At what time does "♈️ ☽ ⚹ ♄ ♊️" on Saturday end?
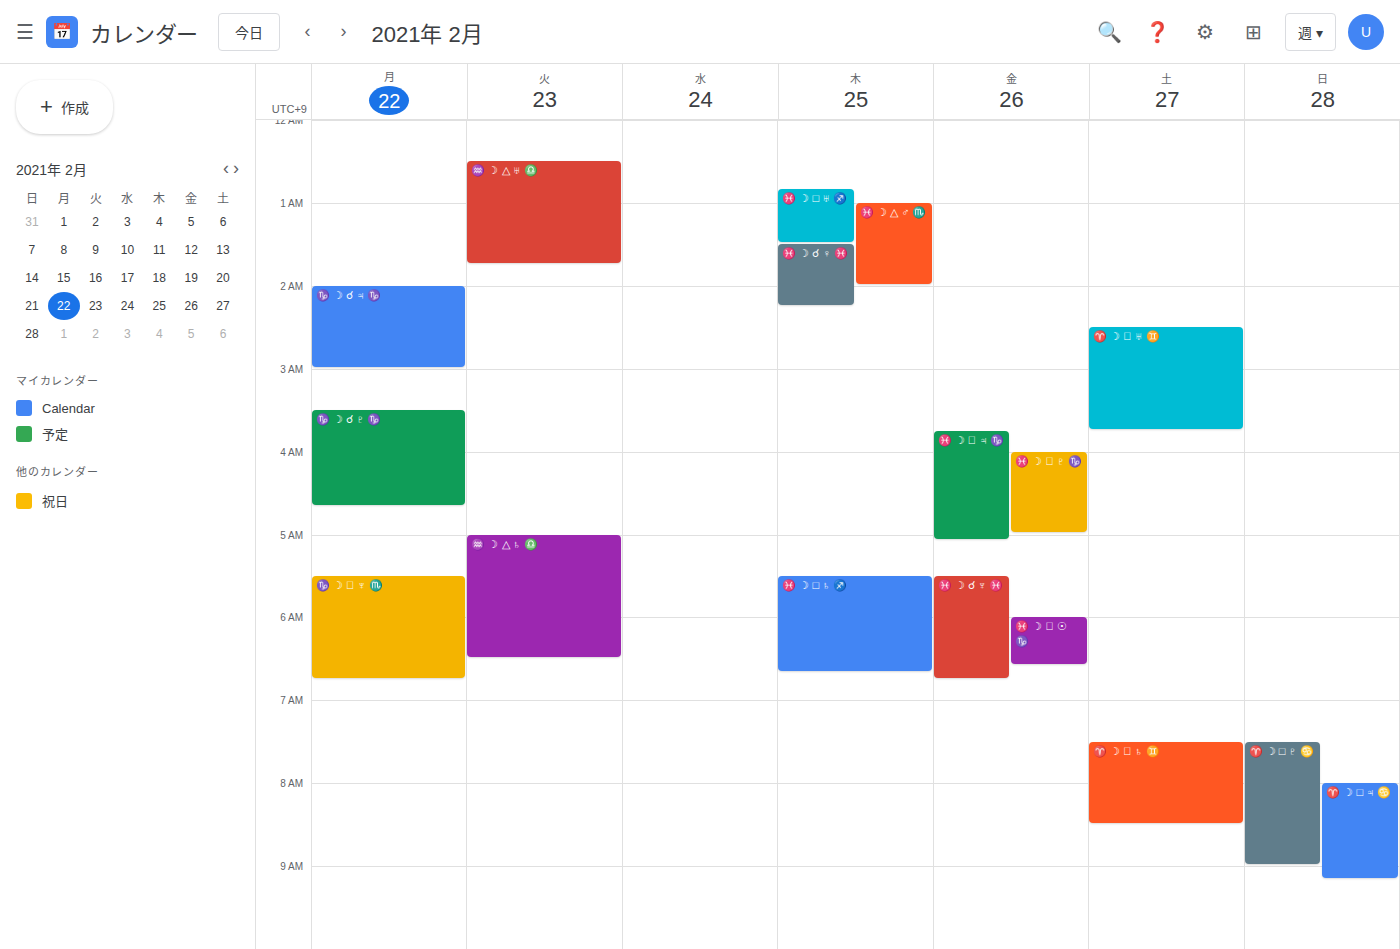
8:30 AM